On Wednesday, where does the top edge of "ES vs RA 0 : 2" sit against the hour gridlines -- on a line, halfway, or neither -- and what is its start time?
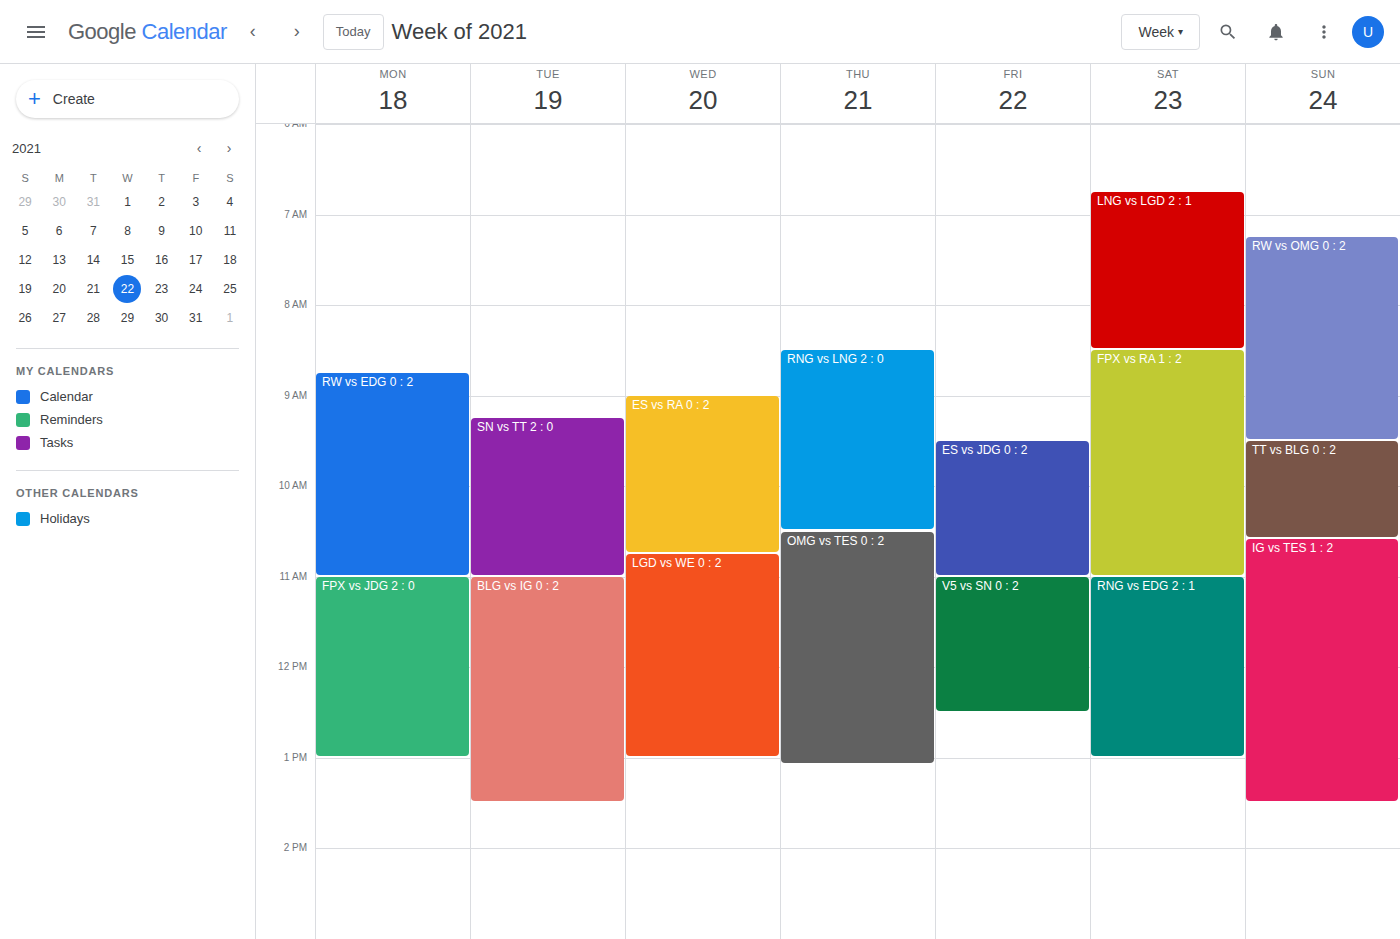
9:00 AM -- exactly on the 9 AM line.